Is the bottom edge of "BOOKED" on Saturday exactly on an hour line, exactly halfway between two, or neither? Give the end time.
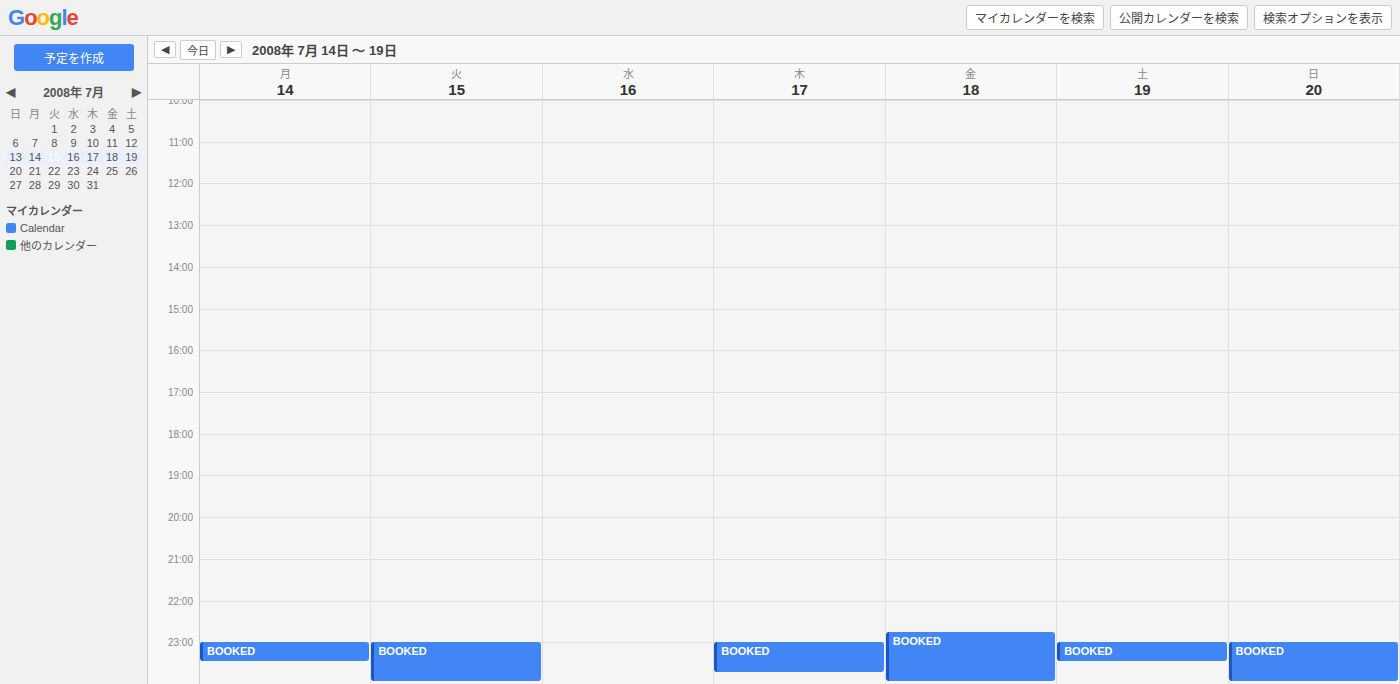
11:30 PM -- halfway between the 11 PM and 12 AM lines.